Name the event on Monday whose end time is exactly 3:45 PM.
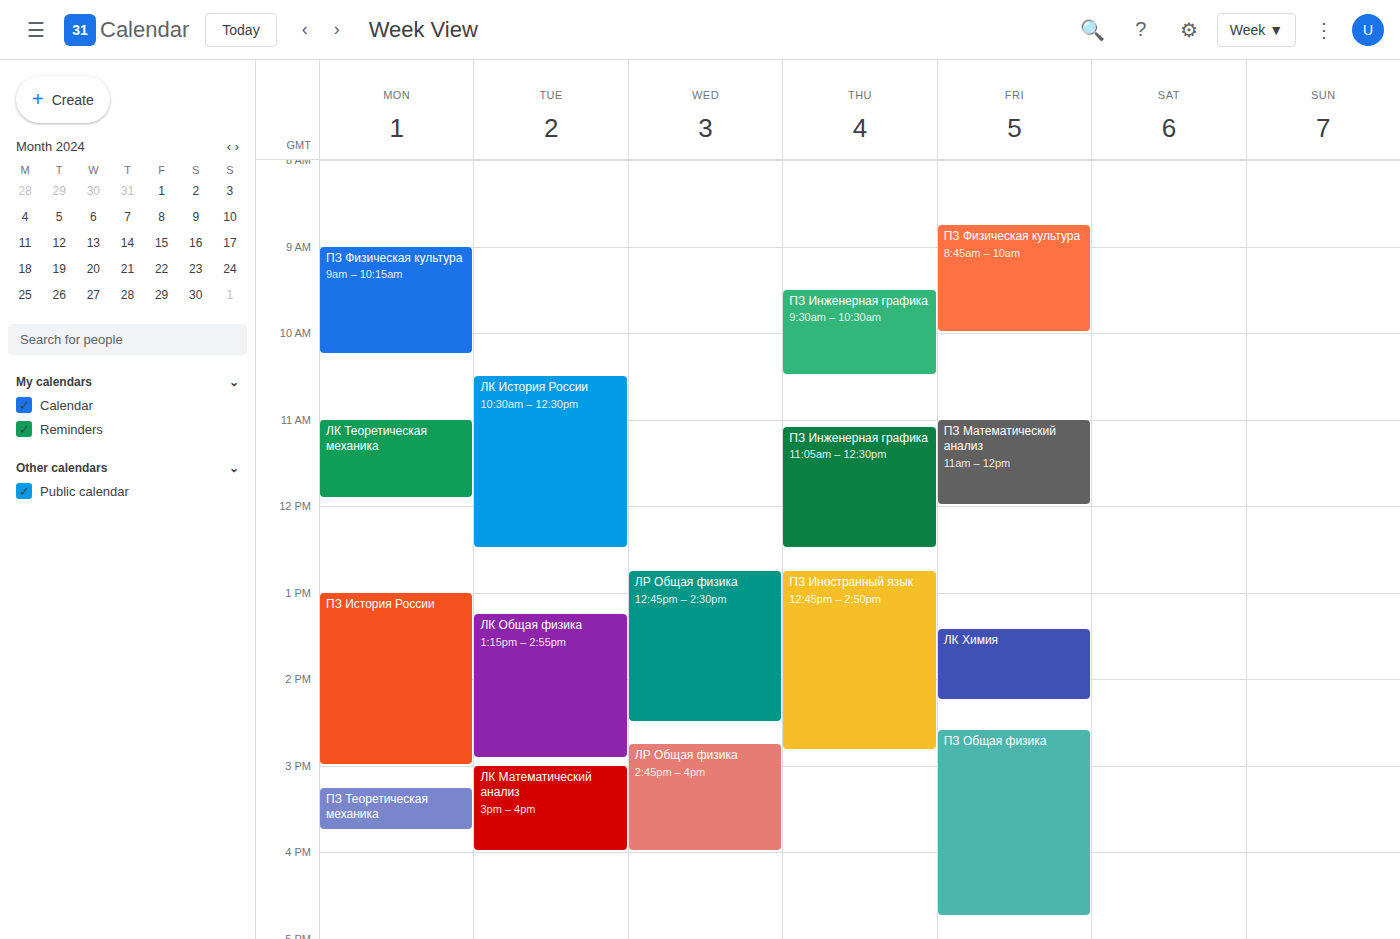
"ПЗ Теоретическая механика"